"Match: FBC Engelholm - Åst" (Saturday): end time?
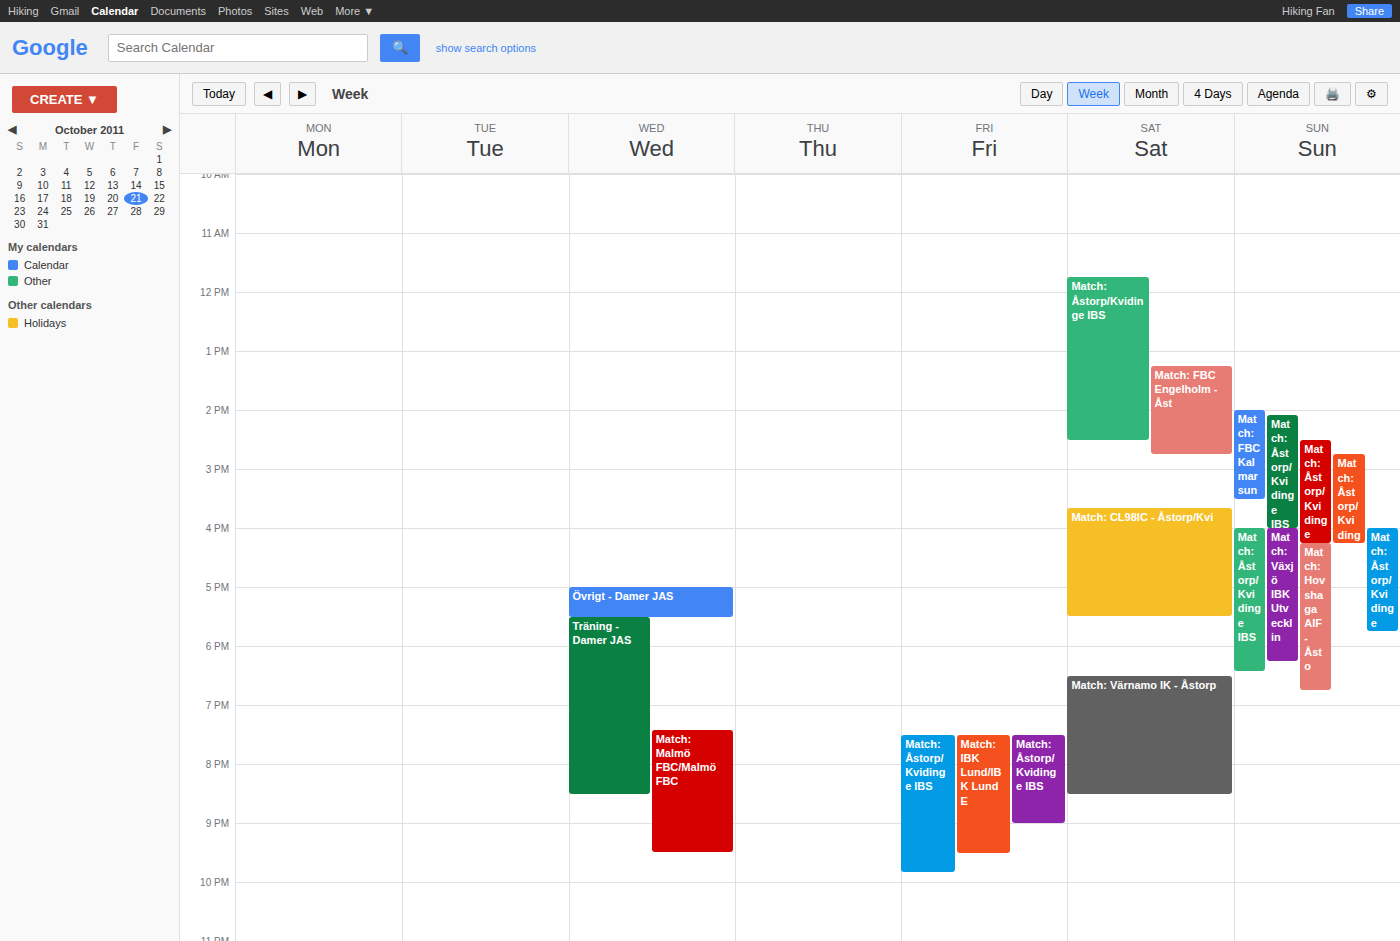
14:45